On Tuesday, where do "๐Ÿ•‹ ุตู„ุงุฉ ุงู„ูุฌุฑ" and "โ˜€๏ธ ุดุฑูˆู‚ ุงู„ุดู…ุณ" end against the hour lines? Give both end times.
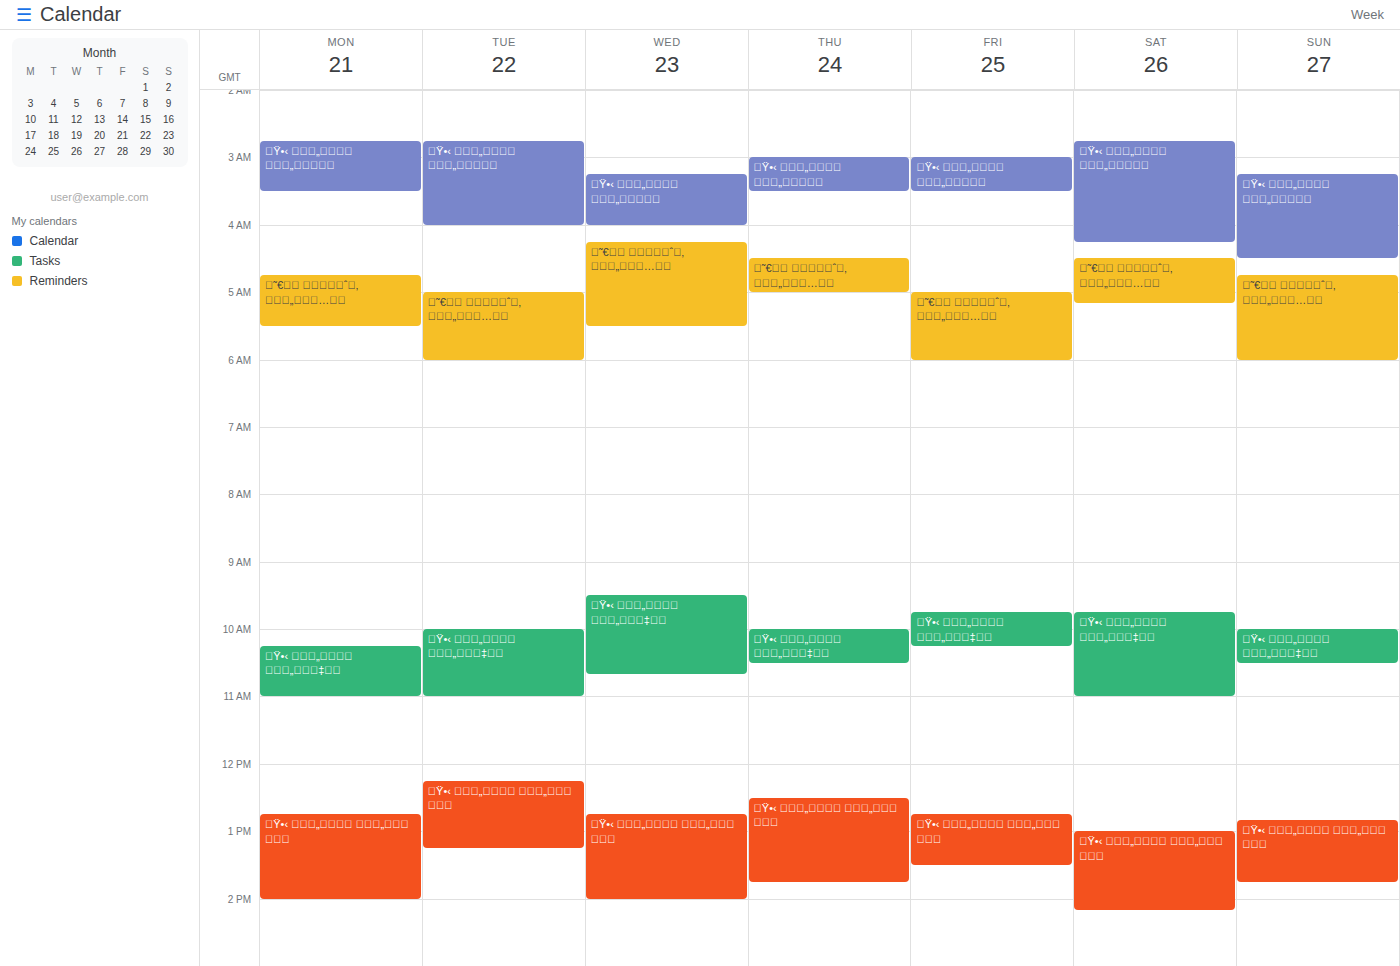
"๐Ÿ•‹ ุตู„ุงุฉ ุงู„ูุฌุฑ": 4:00 AM, exactly on the 4 AM line. "โ˜€๏ธ ุดุฑูˆู‚ ุงู„ุดู…ุณ": 6:00 AM, exactly on the 6 AM line.